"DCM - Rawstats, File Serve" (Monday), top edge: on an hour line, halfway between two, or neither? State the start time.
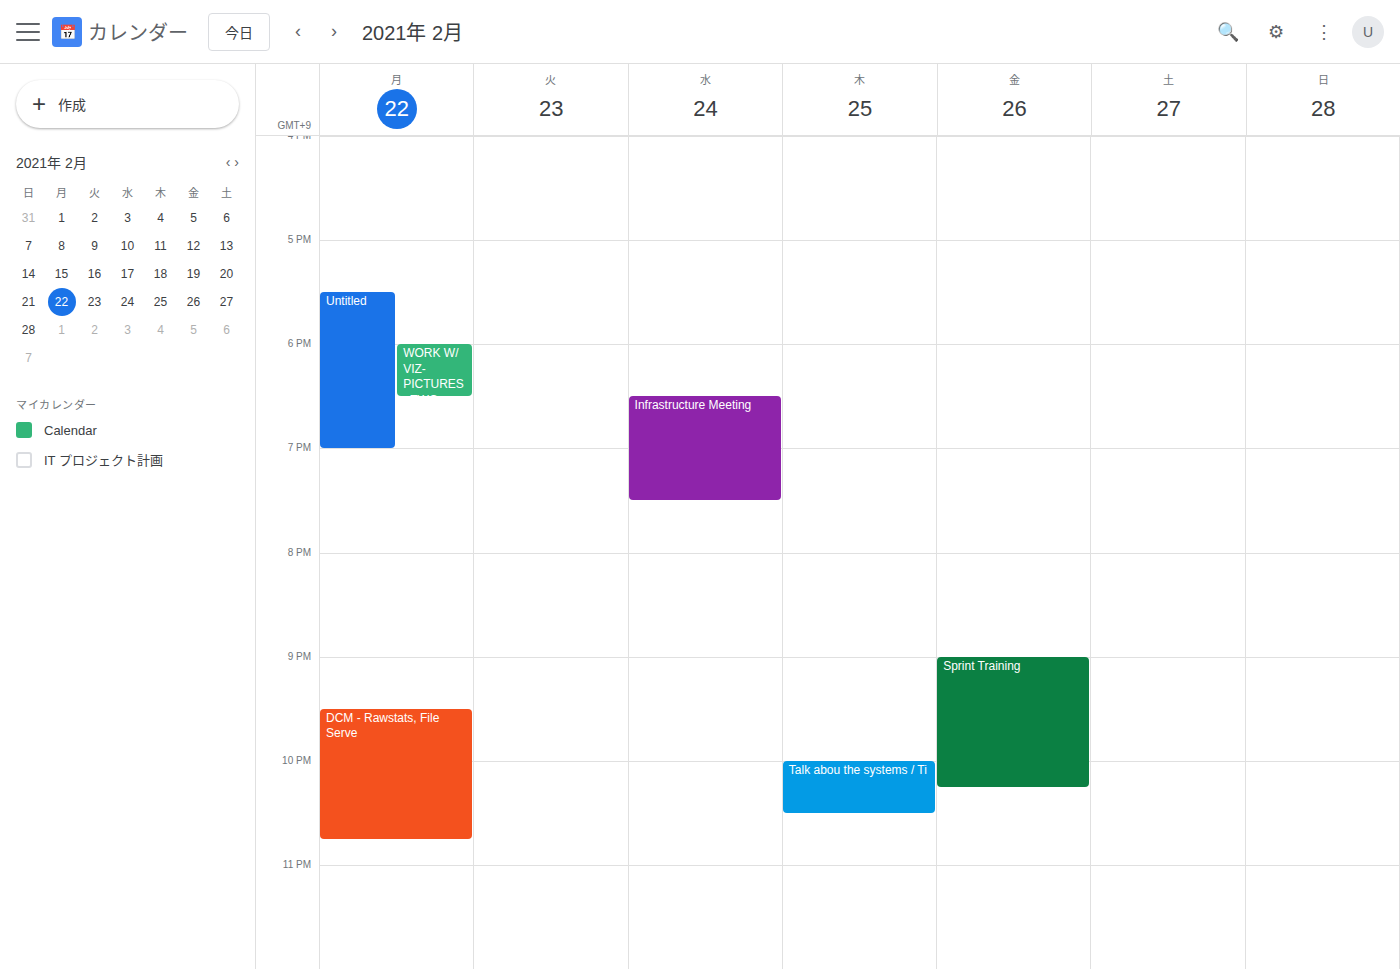
9:30 PM -- halfway between the 9 PM and 10 PM lines.